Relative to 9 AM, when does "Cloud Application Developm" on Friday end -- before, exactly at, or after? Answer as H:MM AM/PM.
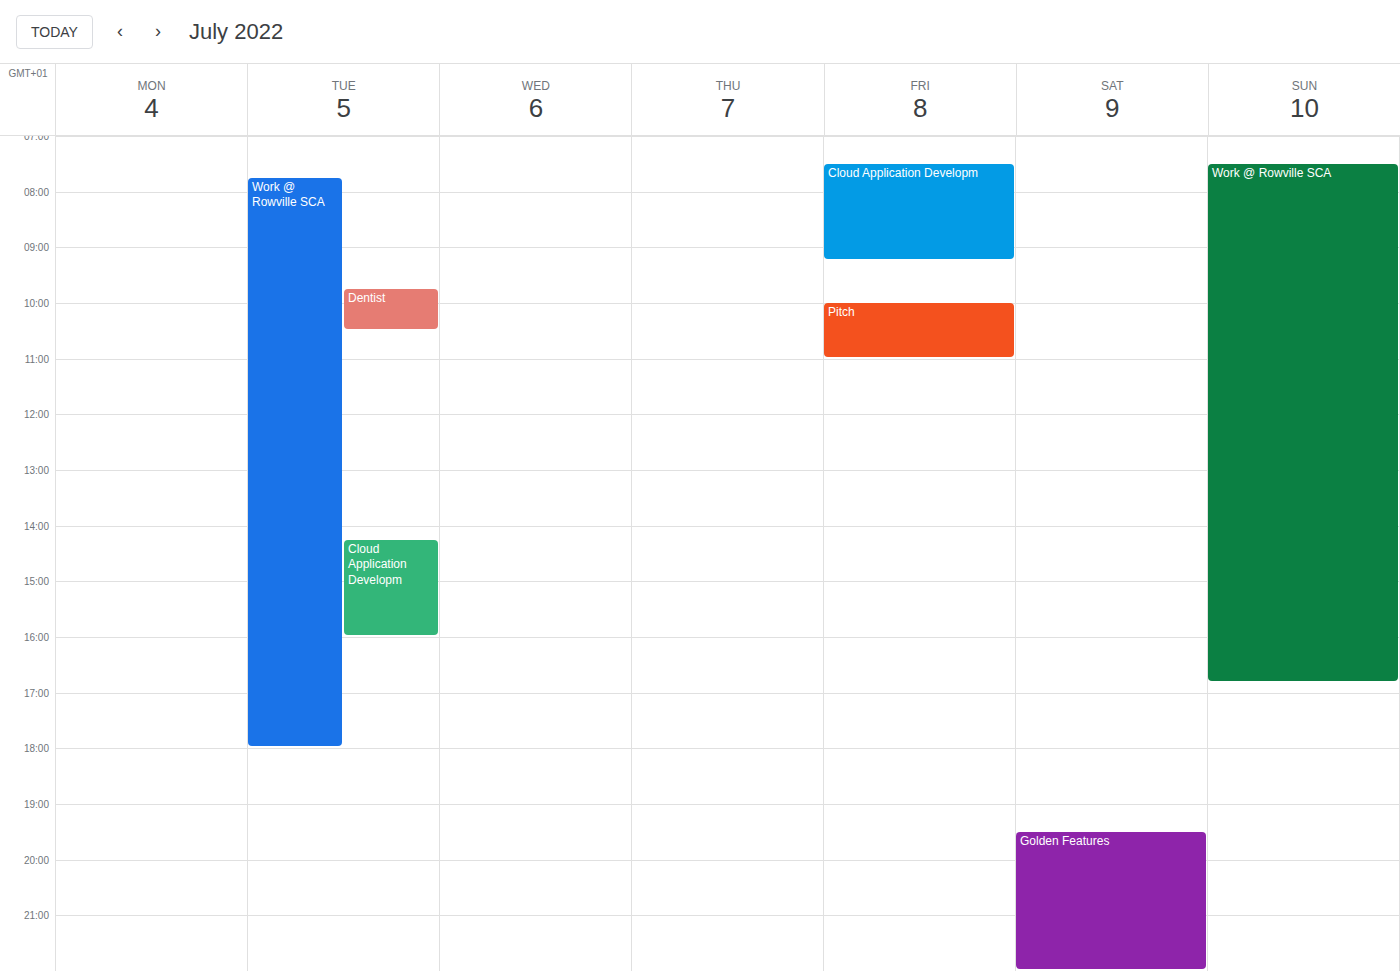
9:15 AM -- after 9 AM, 15 minutes below the 9 AM line.